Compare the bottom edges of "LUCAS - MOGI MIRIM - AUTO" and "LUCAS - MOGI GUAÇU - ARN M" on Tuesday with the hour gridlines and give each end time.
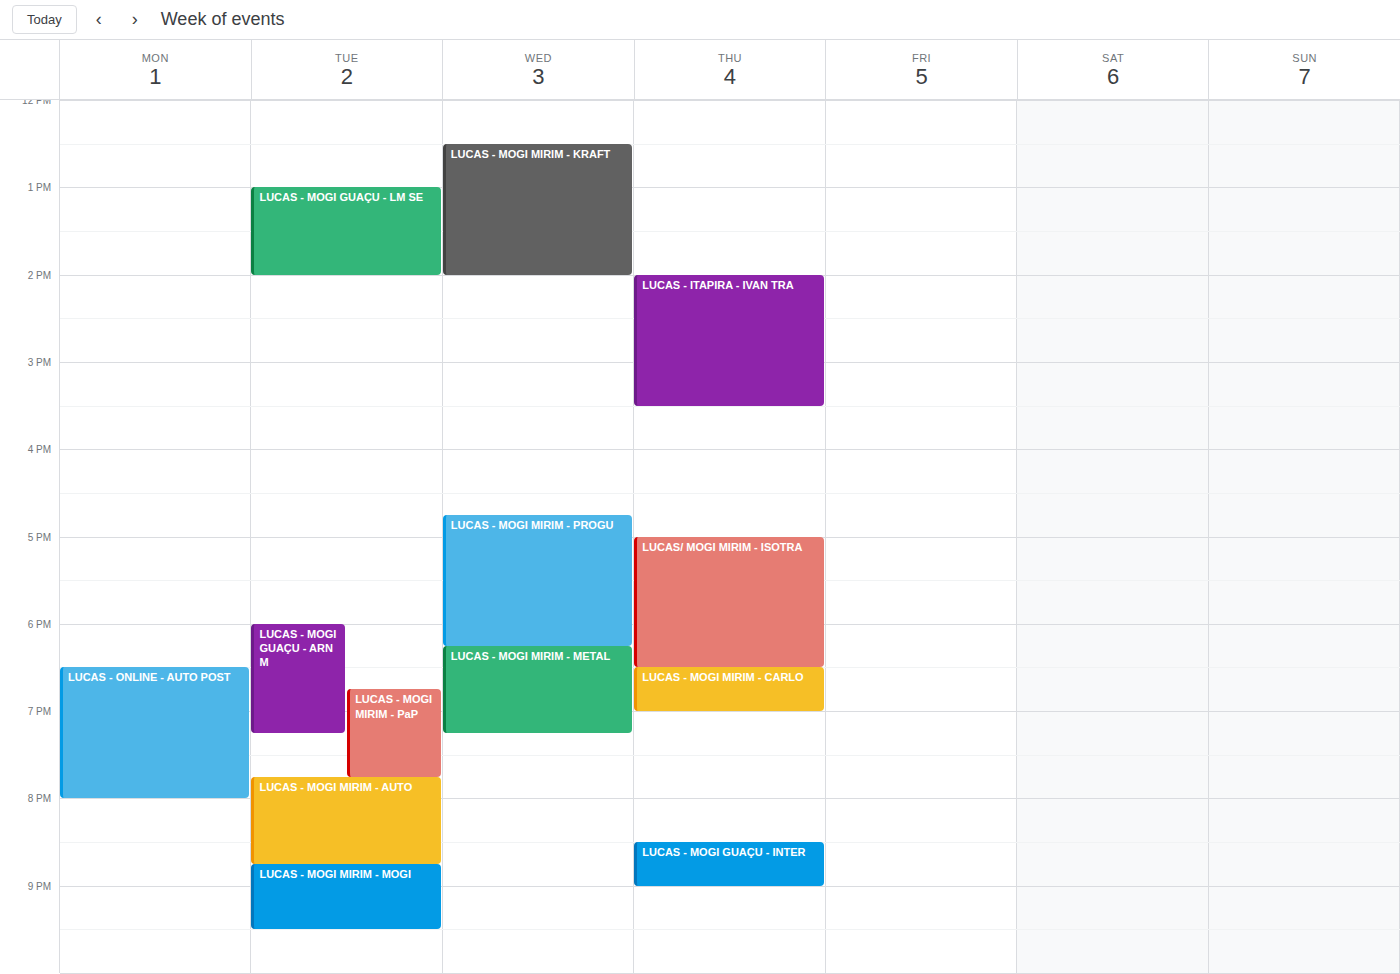
"LUCAS - MOGI MIRIM - AUTO": 8:45 PM, neither: three quarters of the way from the 8 PM line to the 9 PM line. "LUCAS - MOGI GUAÇU - ARN M": 7:15 PM, neither: a quarter of the way from the 7 PM line to the 8 PM line.